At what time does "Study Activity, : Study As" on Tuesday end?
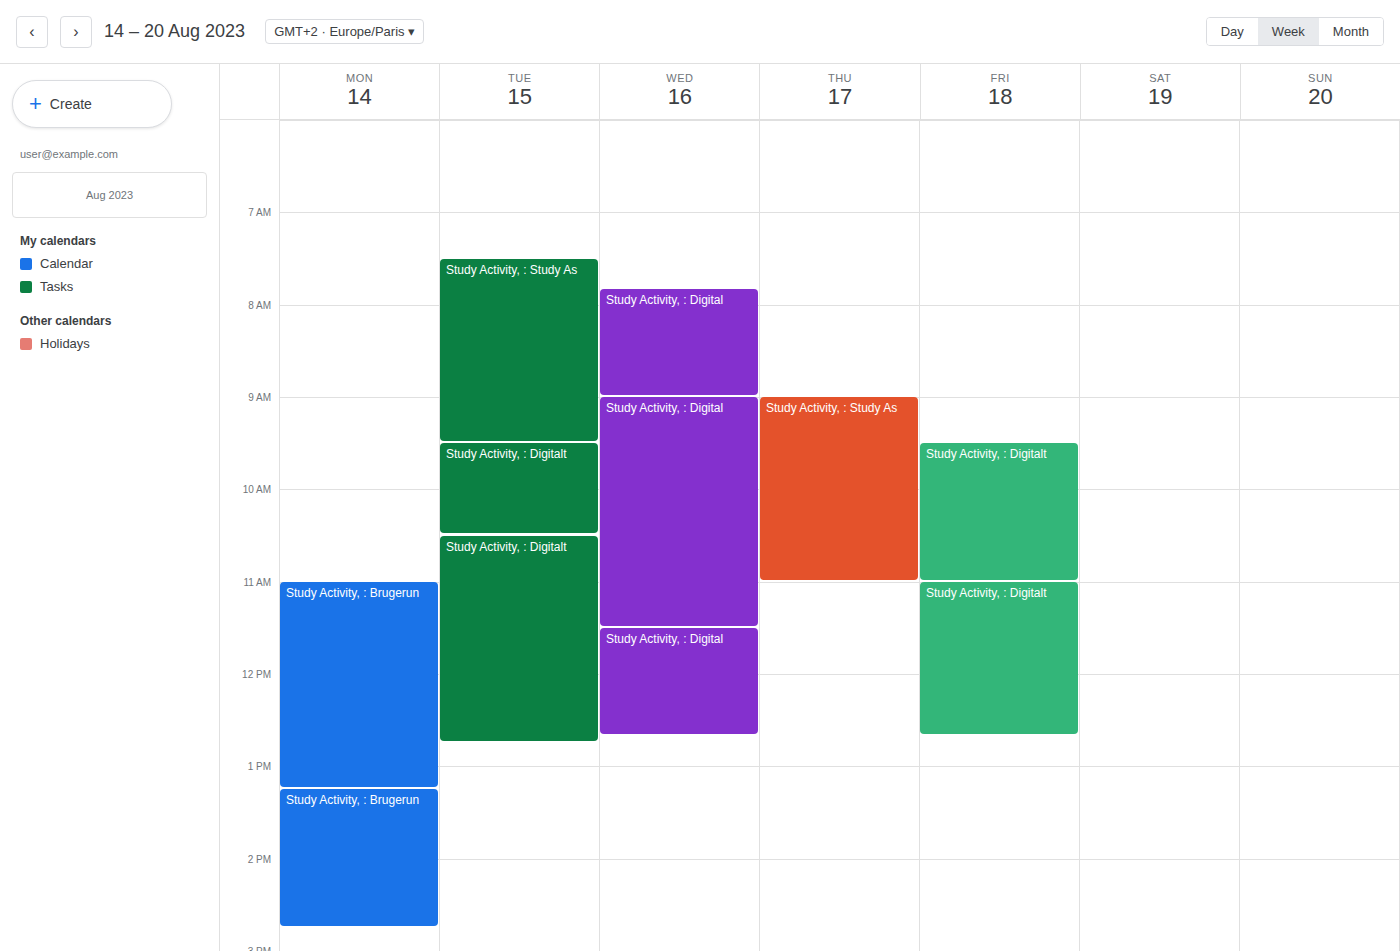
9:30 AM